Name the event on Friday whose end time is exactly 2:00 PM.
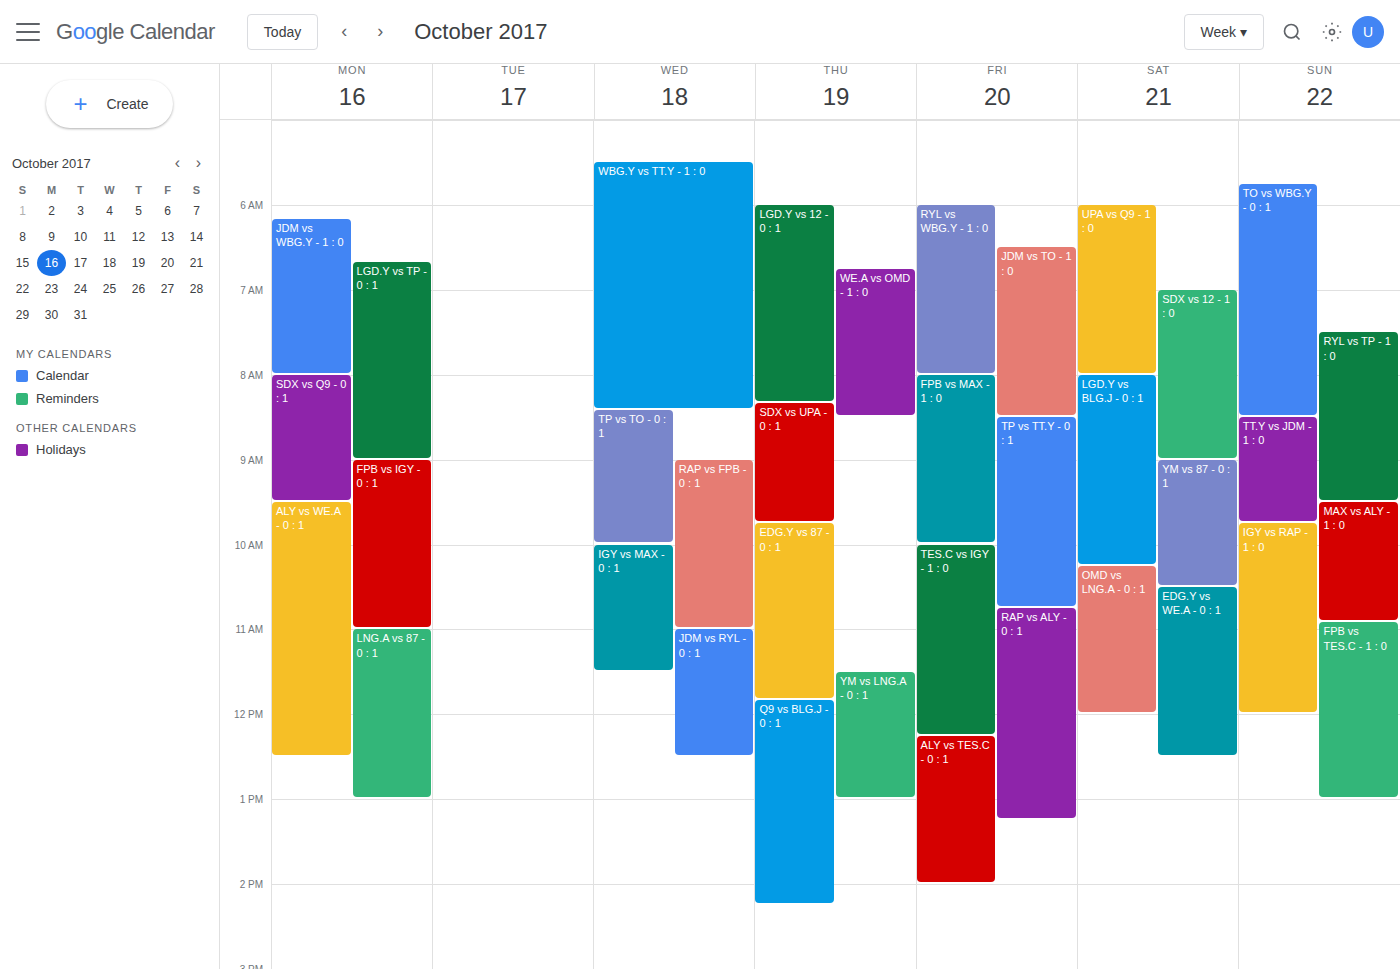
"ALY vs TES.C - 0 : 1"